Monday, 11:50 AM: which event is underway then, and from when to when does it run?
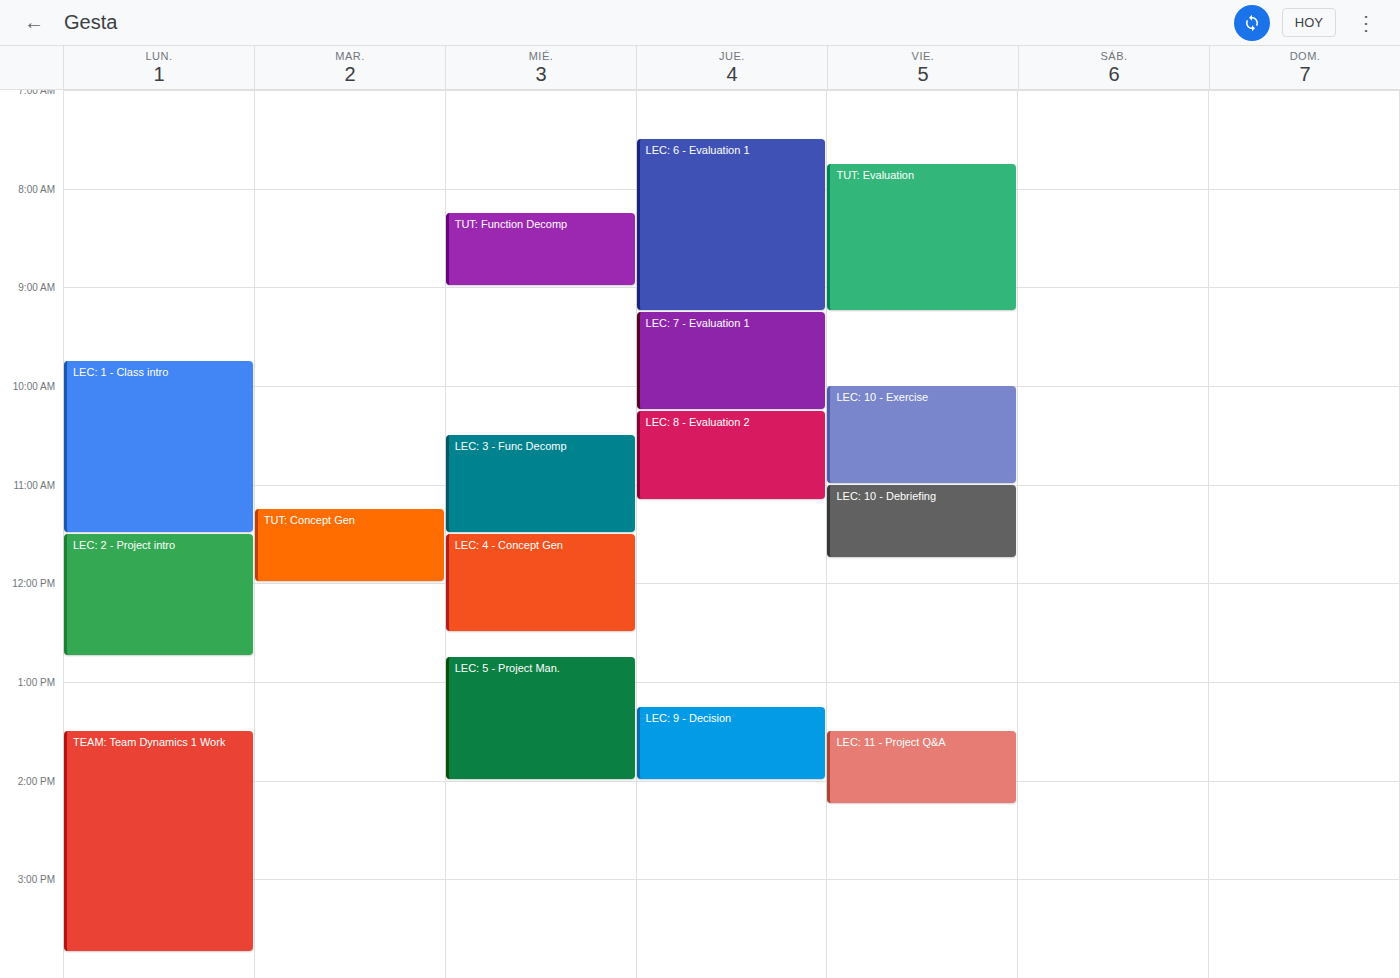
"LEC: 2 - Project intro", 11:30 AM to 12:45 PM